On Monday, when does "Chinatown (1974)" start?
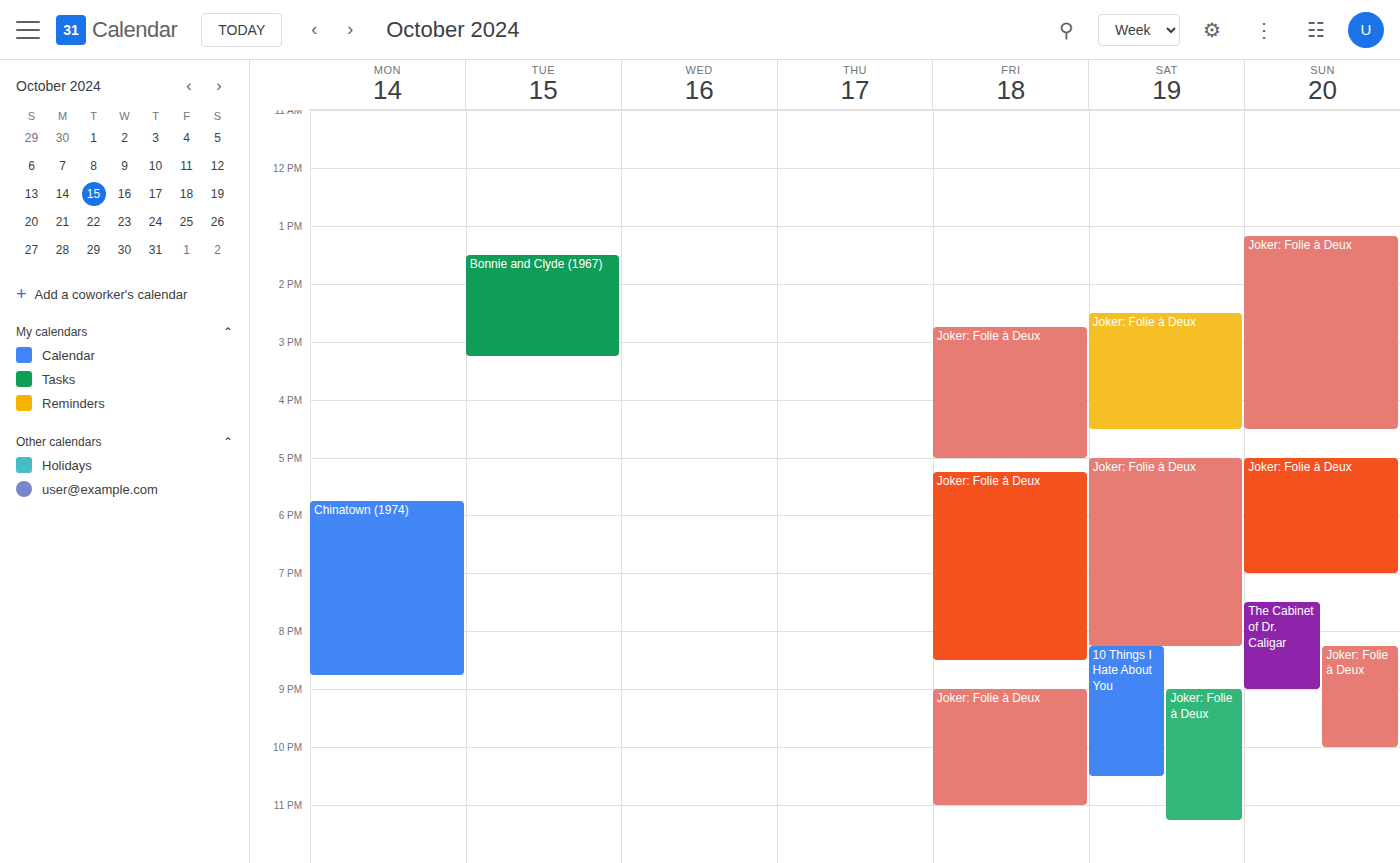
5:45 PM